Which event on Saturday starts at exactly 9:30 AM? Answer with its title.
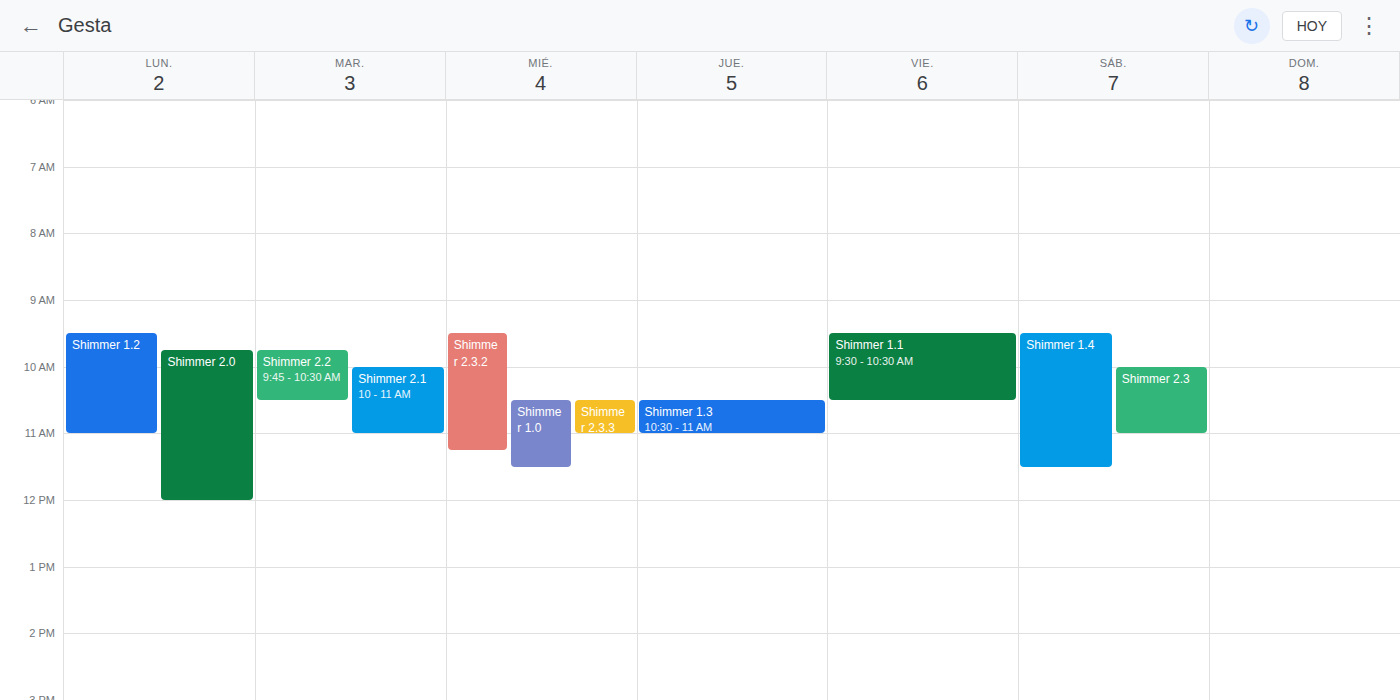
"Shimmer 1.4"